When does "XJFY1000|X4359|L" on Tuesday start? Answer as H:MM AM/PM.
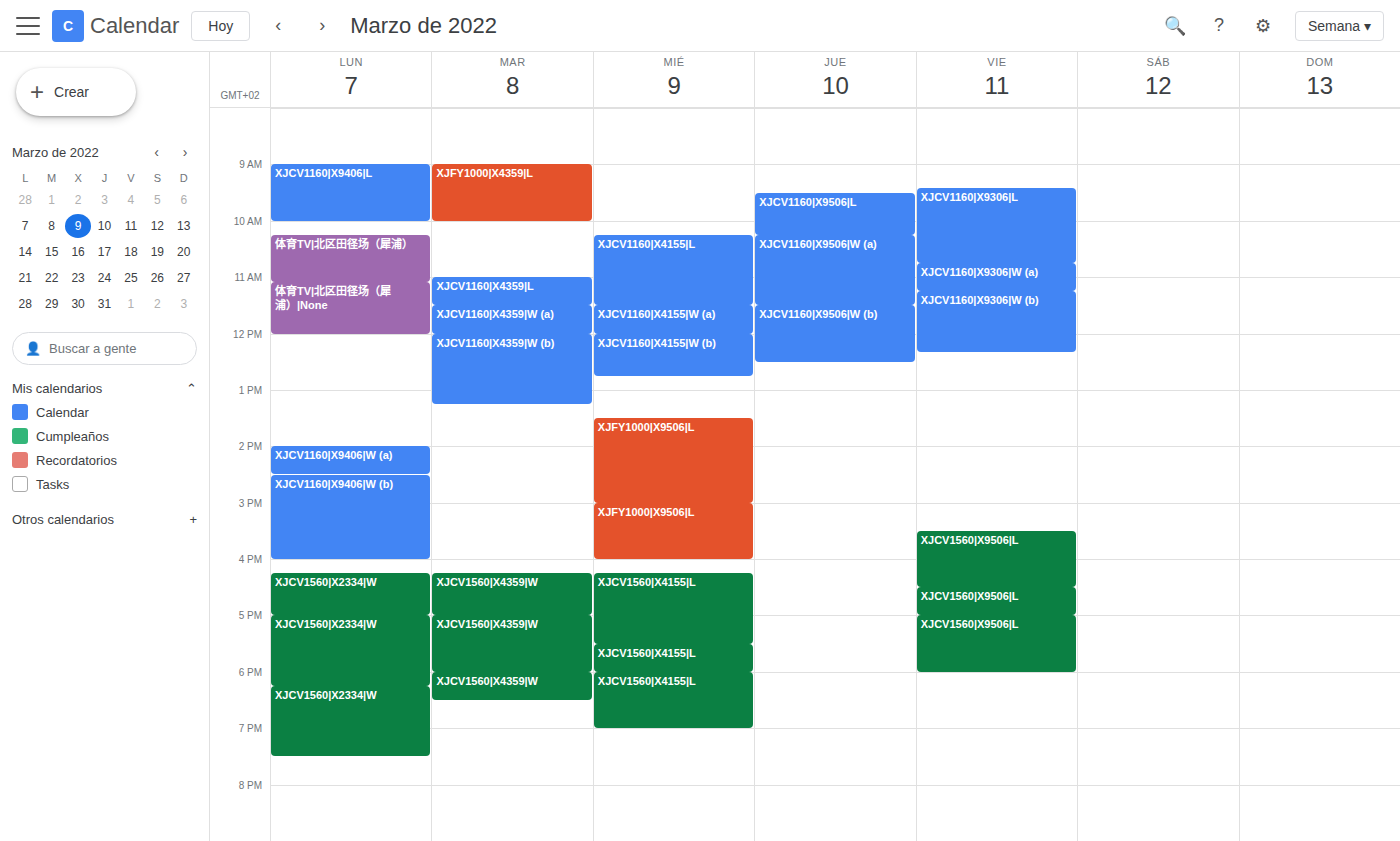
9:00 AM